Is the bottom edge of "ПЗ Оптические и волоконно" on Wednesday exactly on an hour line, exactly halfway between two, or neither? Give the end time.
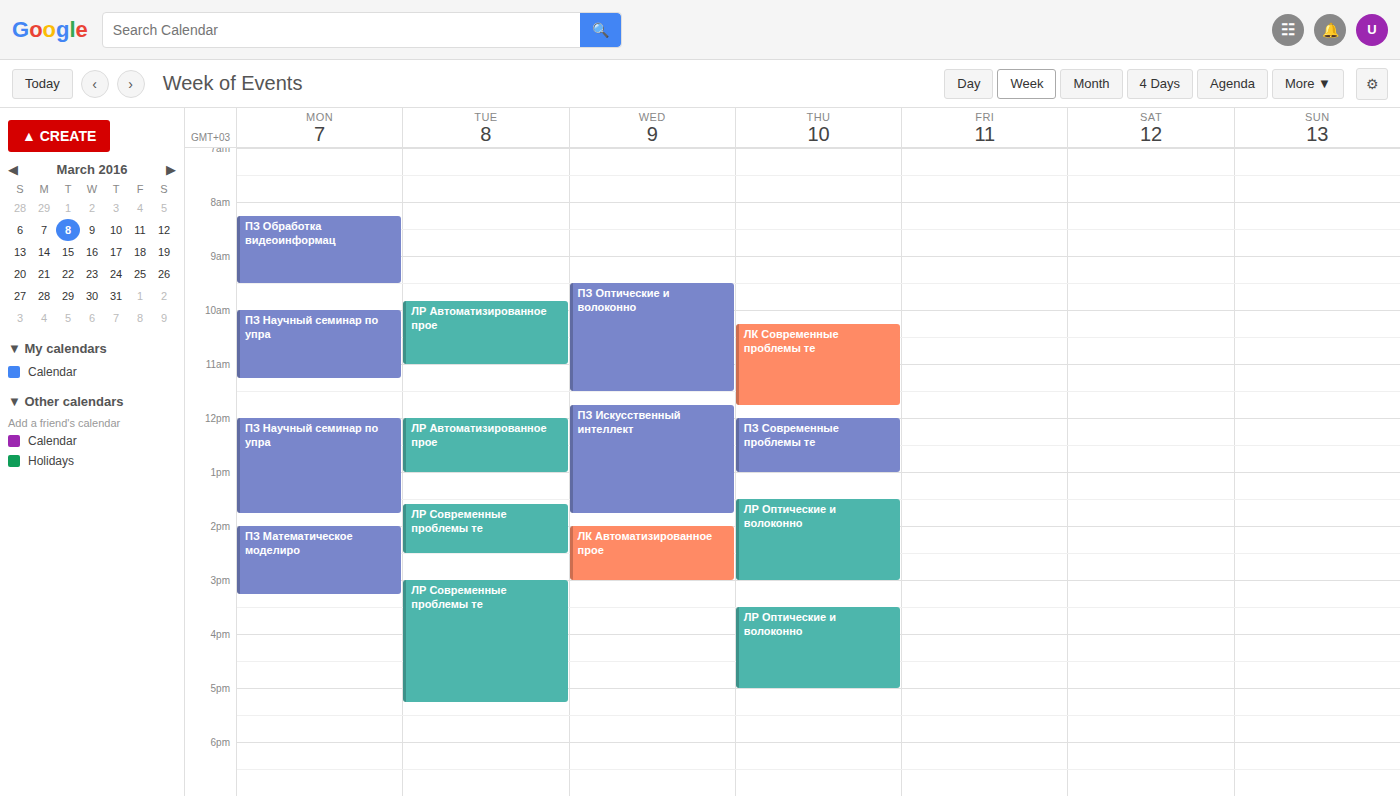
11:30 AM -- halfway between the 11 AM and 12 PM lines.